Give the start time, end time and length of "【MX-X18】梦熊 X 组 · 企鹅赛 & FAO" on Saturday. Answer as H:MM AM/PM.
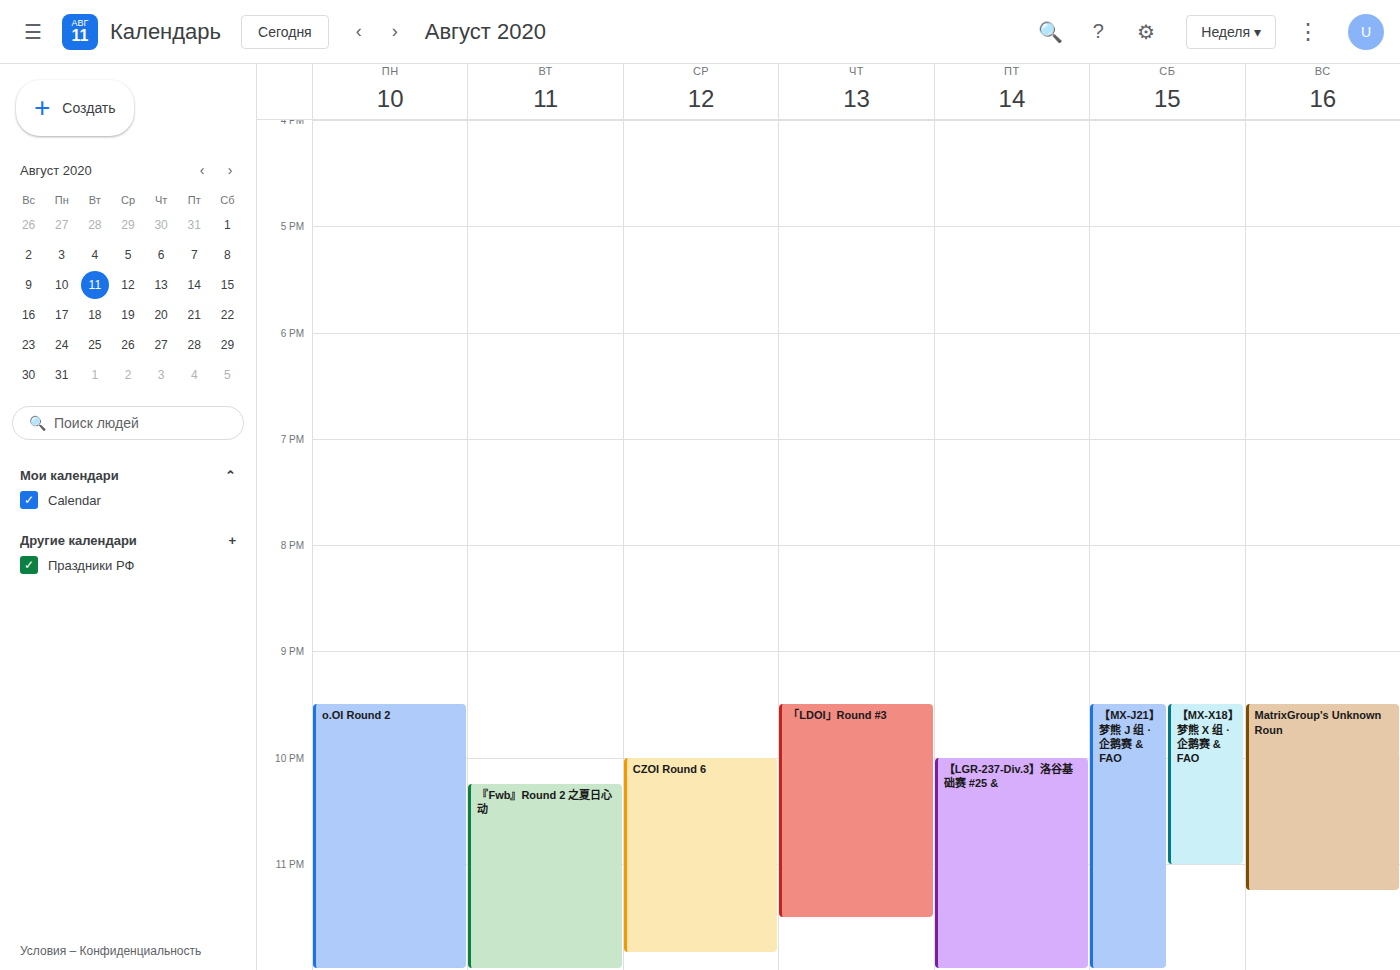
9:30 PM to 11:00 PM, 1 hour 30 minutes